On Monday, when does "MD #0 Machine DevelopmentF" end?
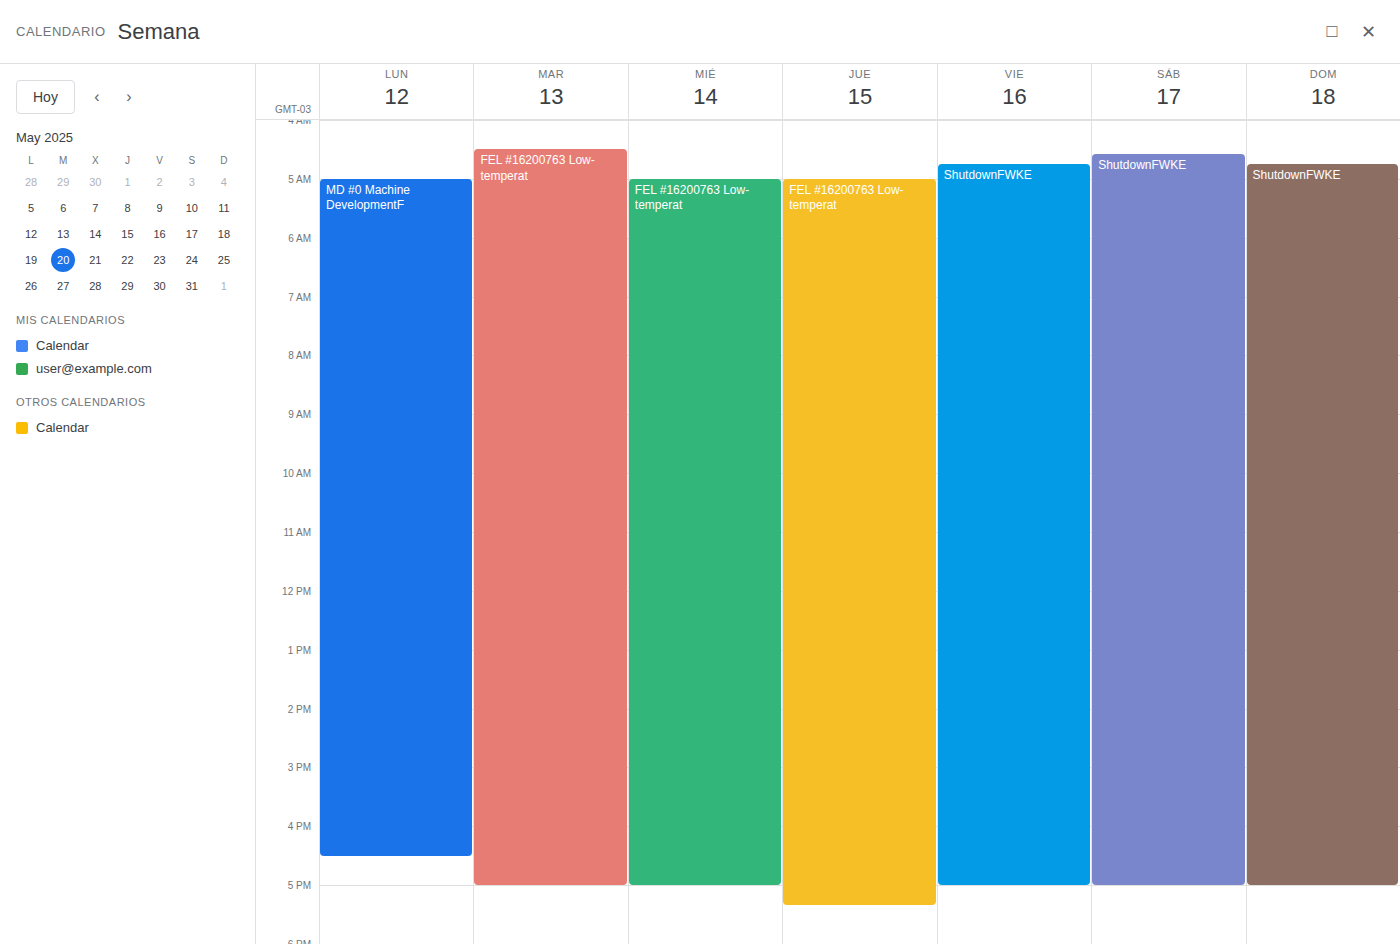
4:30 PM